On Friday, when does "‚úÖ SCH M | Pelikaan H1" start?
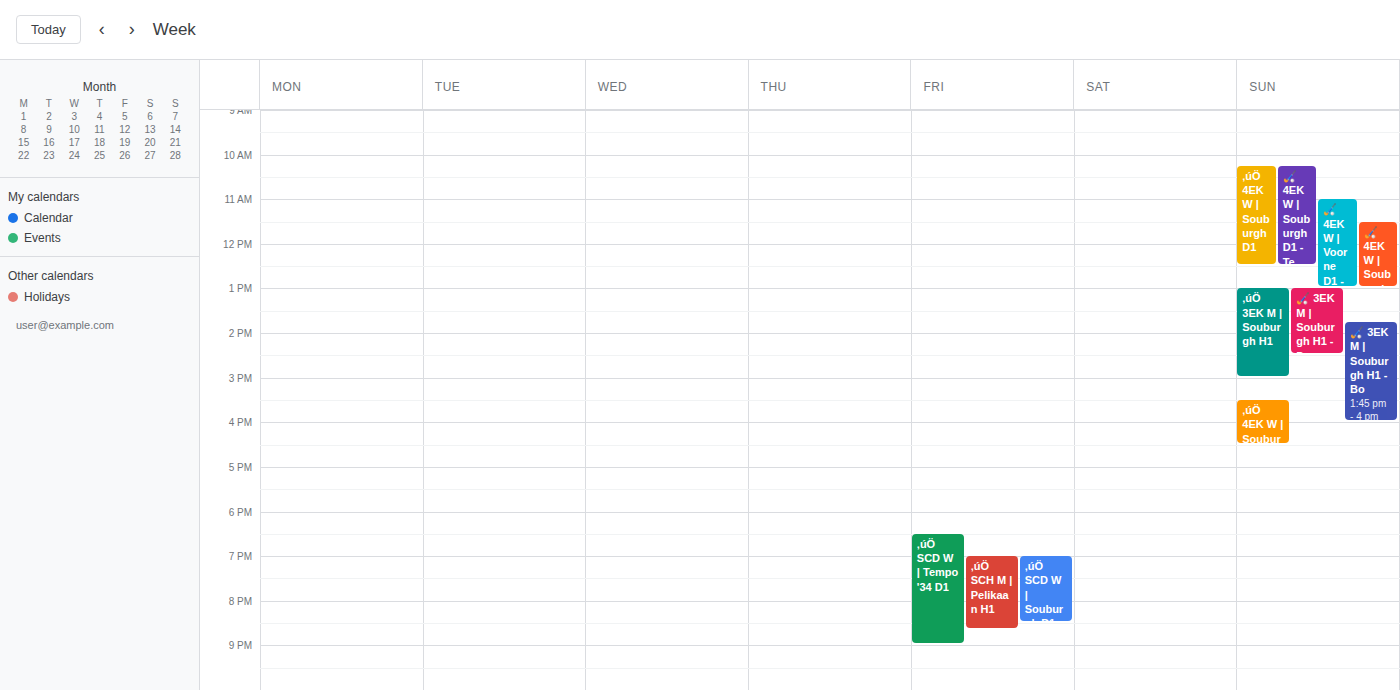
7:00 PM